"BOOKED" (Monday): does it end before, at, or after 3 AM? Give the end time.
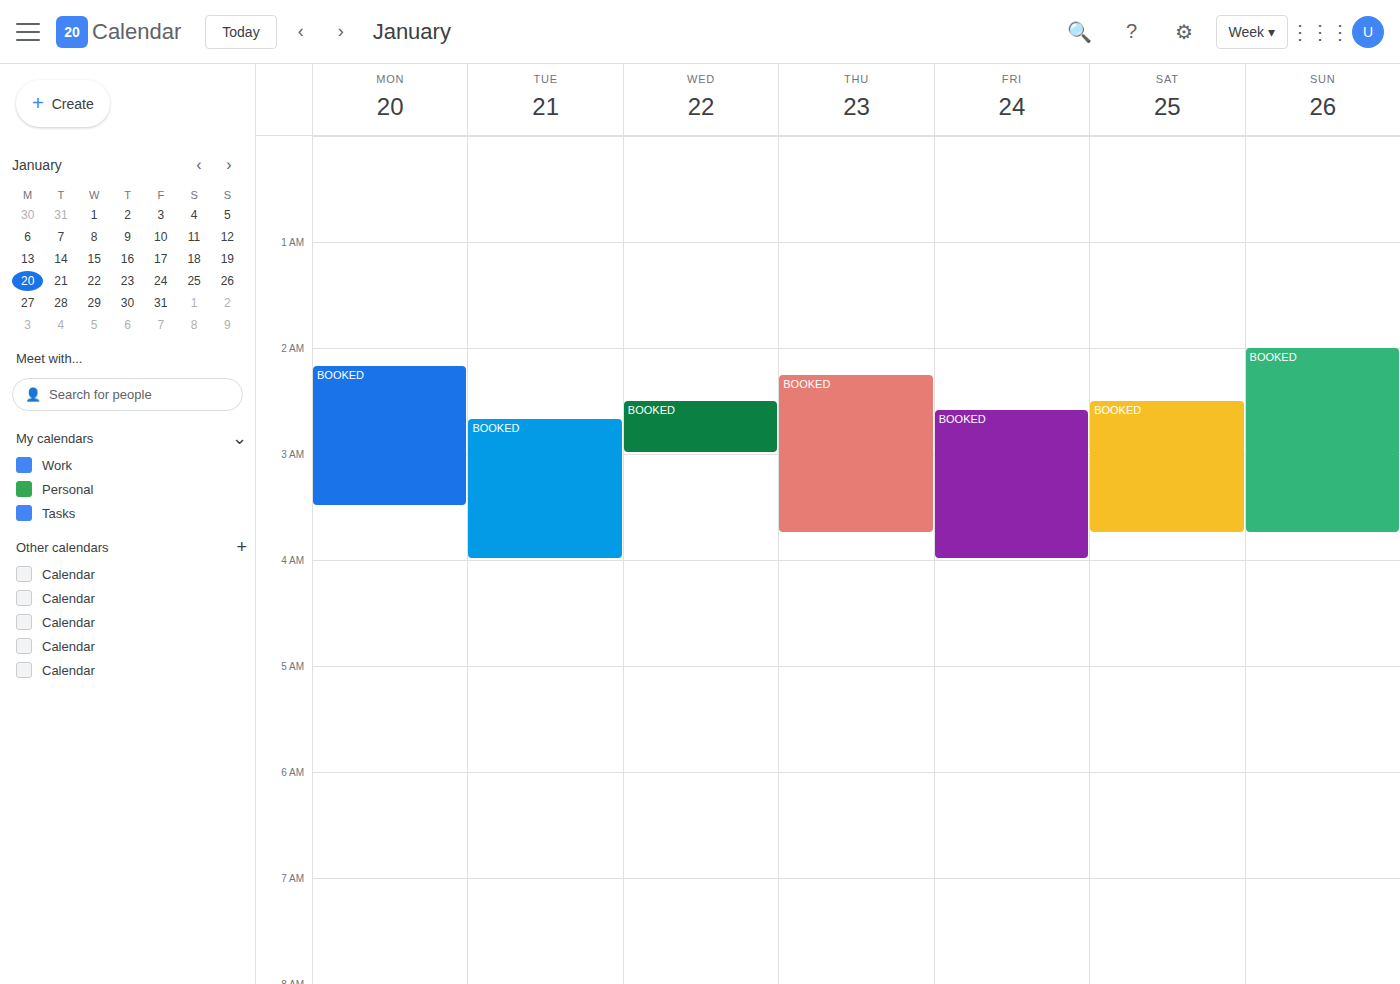
3:30 AM -- after 3 AM, 30 minutes below the 3 AM line.